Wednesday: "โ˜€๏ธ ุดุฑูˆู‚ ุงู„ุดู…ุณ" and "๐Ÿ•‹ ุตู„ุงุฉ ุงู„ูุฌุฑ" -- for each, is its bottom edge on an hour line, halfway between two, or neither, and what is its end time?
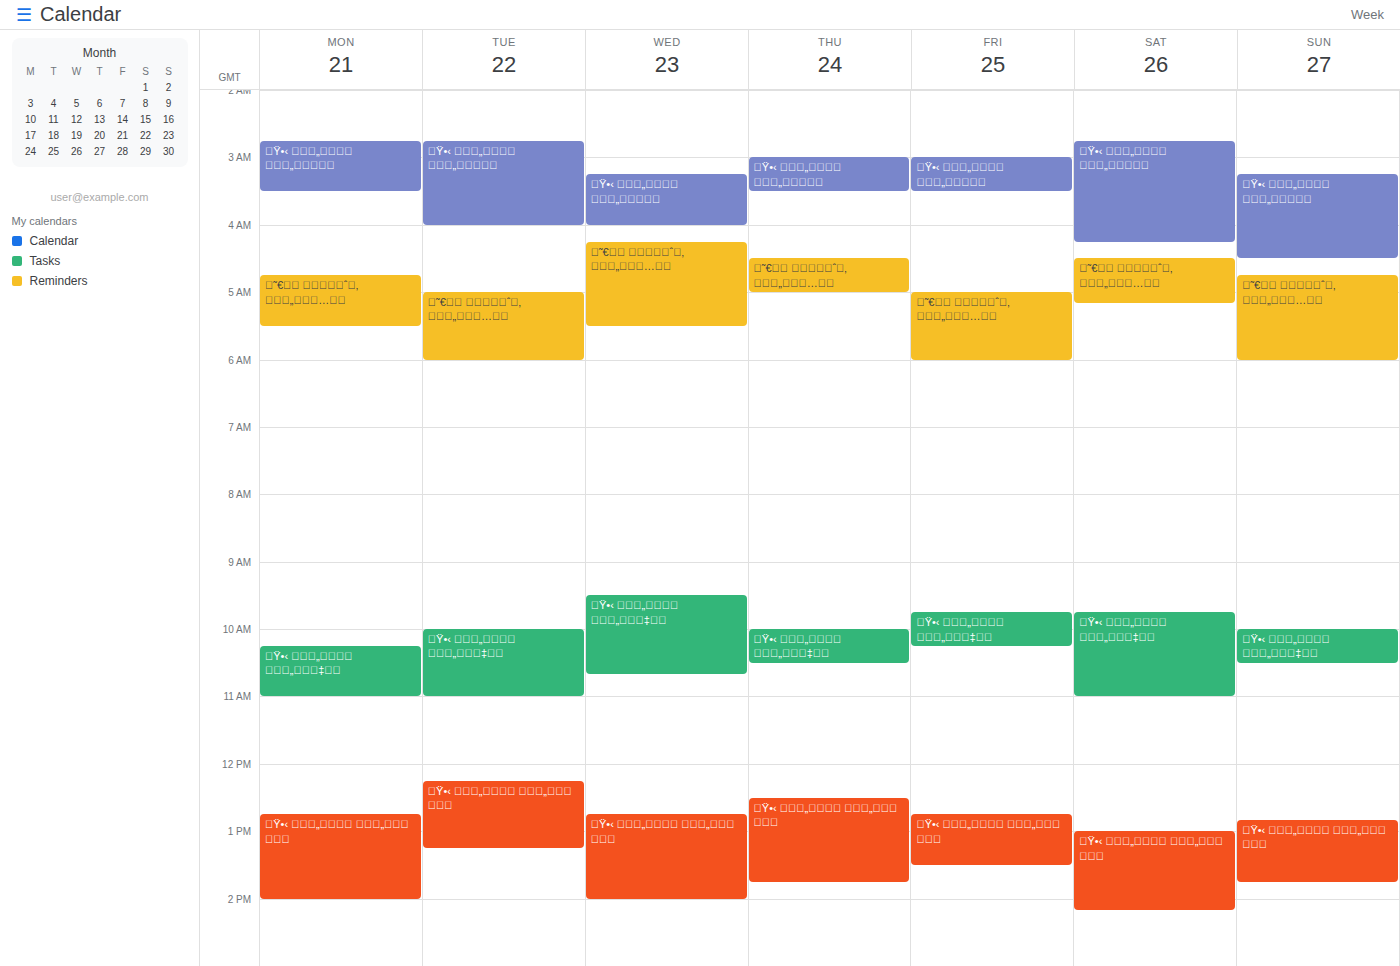
"โ˜€๏ธ ุดุฑูˆู‚ ุงู„ุดู…ุณ": 5:30 AM, halfway between the 5 AM and 6 AM lines. "๐Ÿ•‹ ุตู„ุงุฉ ุงู„ูุฌุฑ": 4:00 AM, exactly on the 4 AM line.